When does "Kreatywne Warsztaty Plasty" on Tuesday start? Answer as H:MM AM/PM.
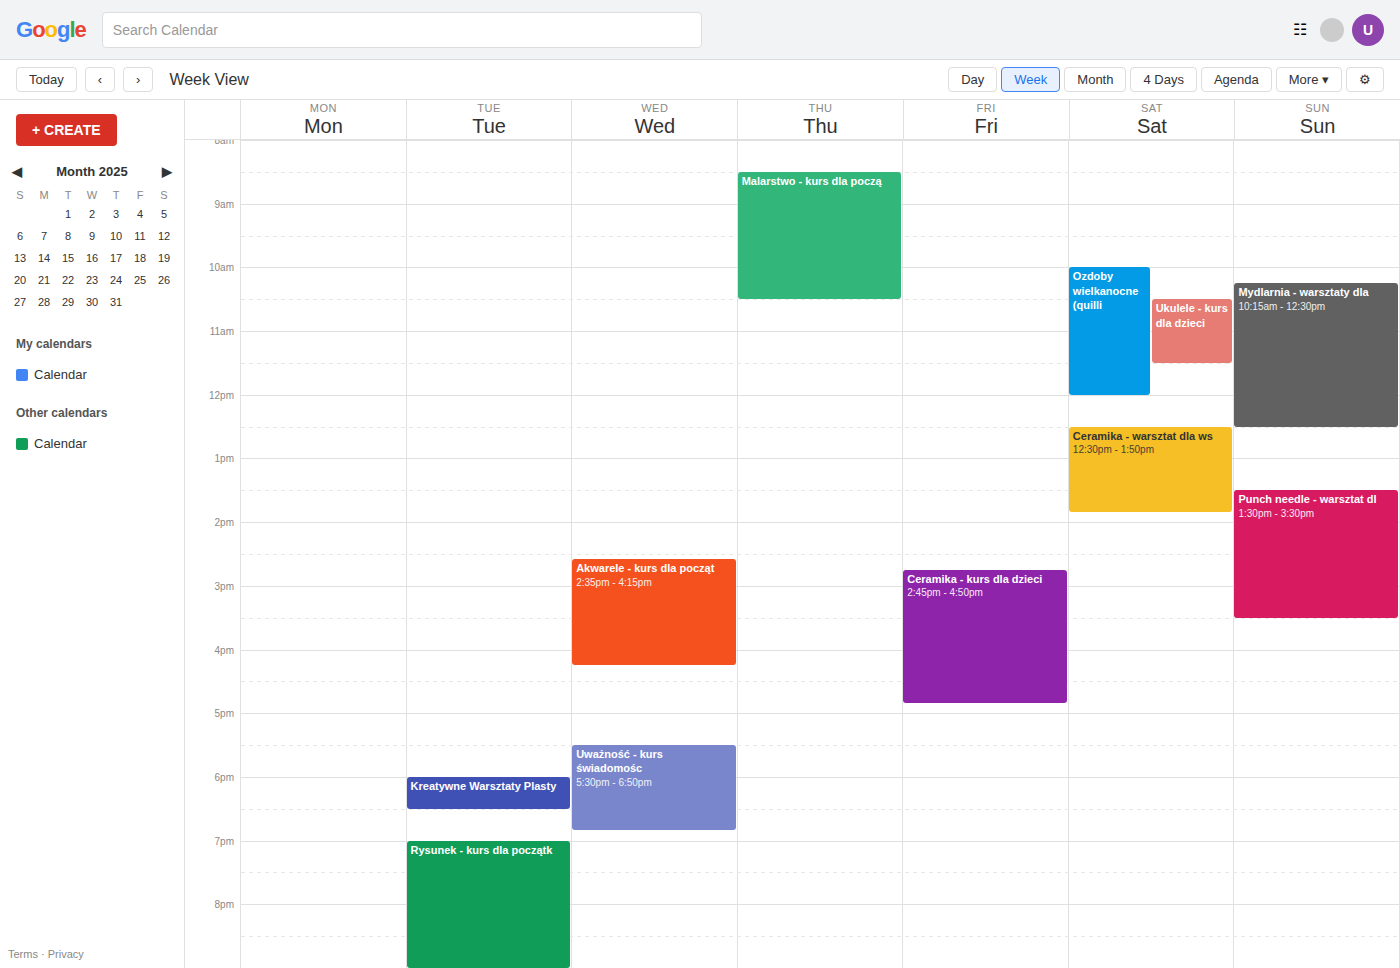
6:00 PM